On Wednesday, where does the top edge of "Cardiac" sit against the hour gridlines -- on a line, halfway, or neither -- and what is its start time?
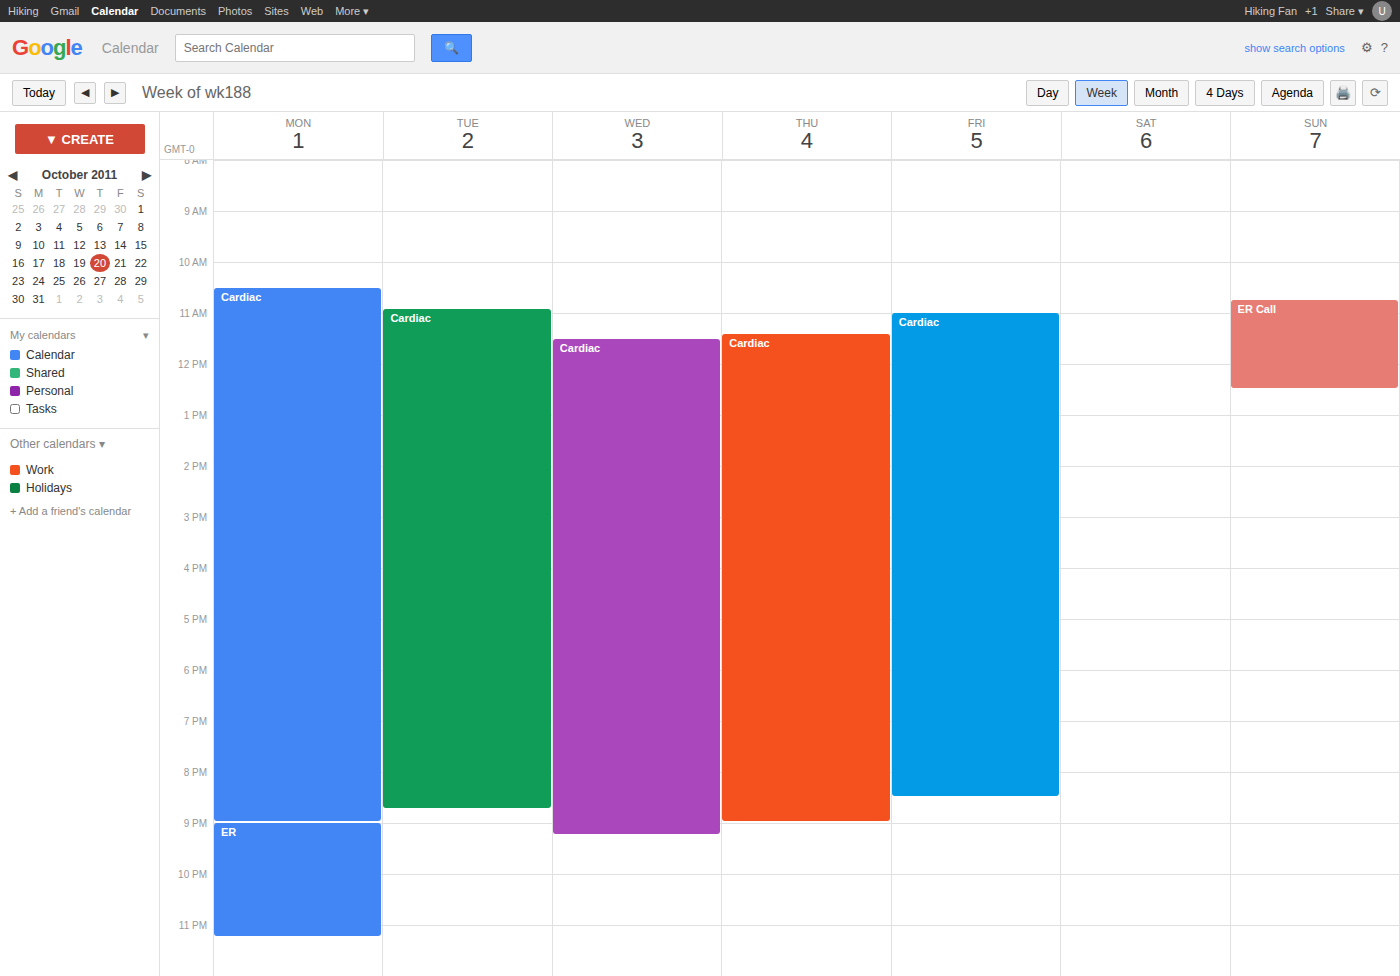
11:30 AM -- halfway between the 11 AM and 12 PM lines.